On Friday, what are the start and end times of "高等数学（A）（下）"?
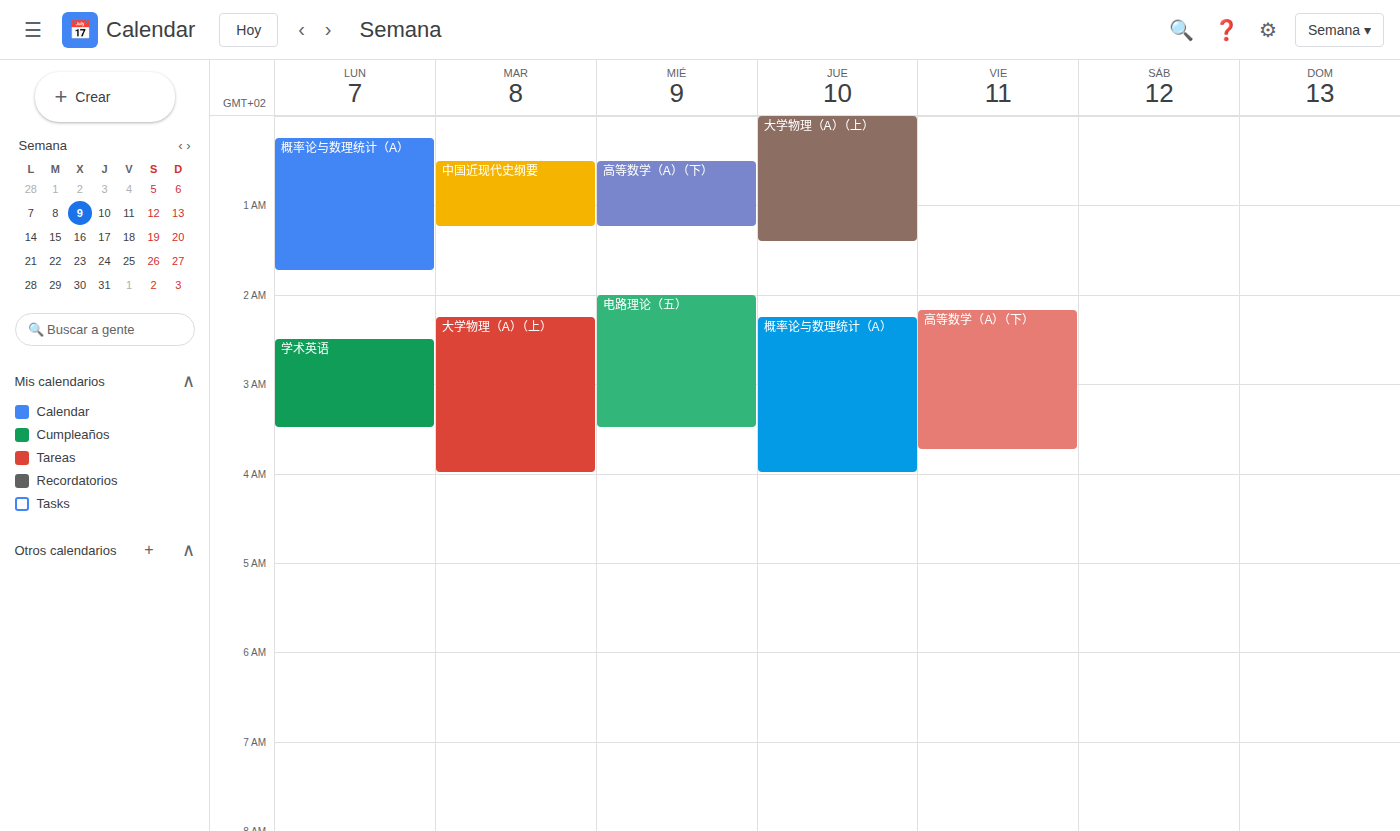
2:10 AM to 3:45 AM